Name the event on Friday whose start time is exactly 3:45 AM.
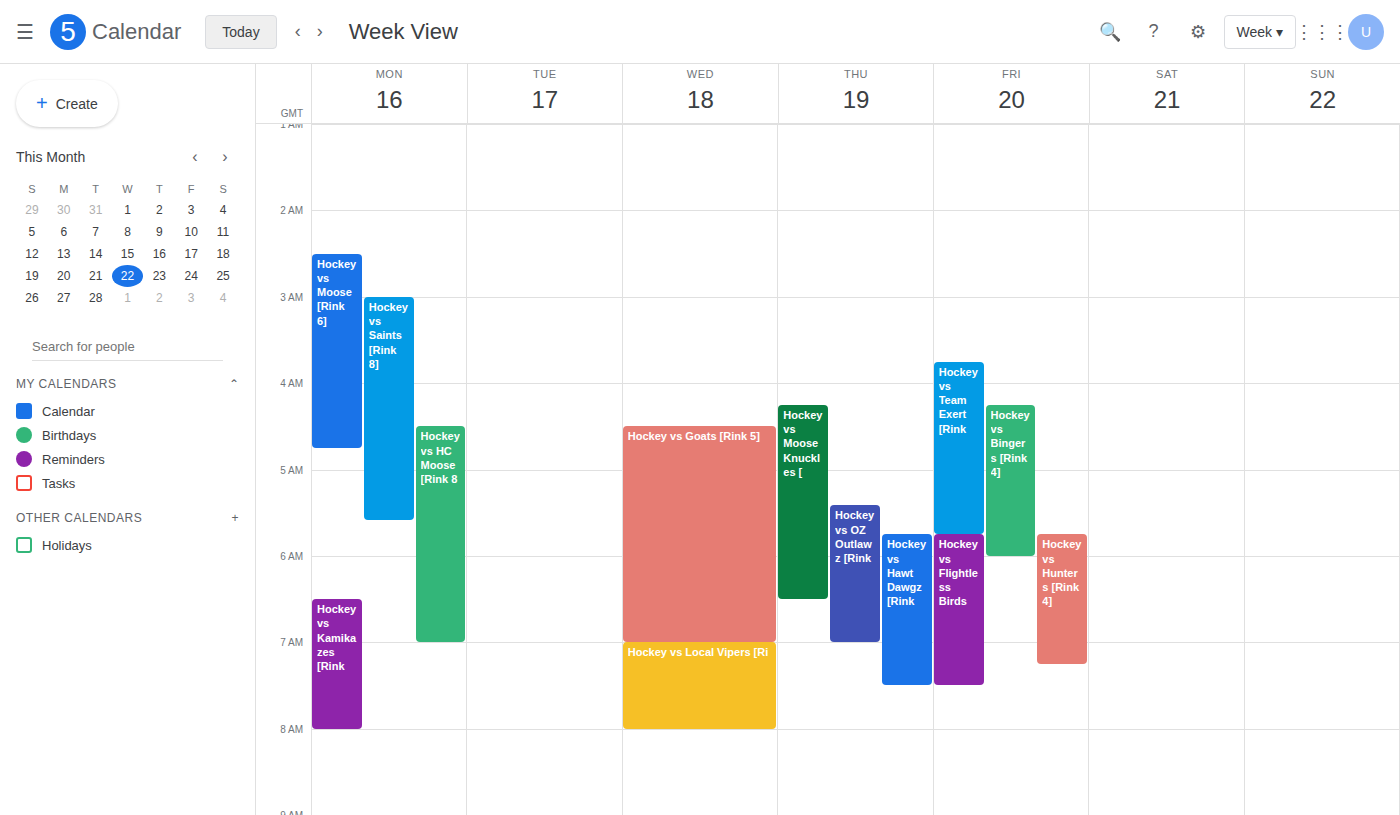
"Hockey vs Team Exert [Rink"